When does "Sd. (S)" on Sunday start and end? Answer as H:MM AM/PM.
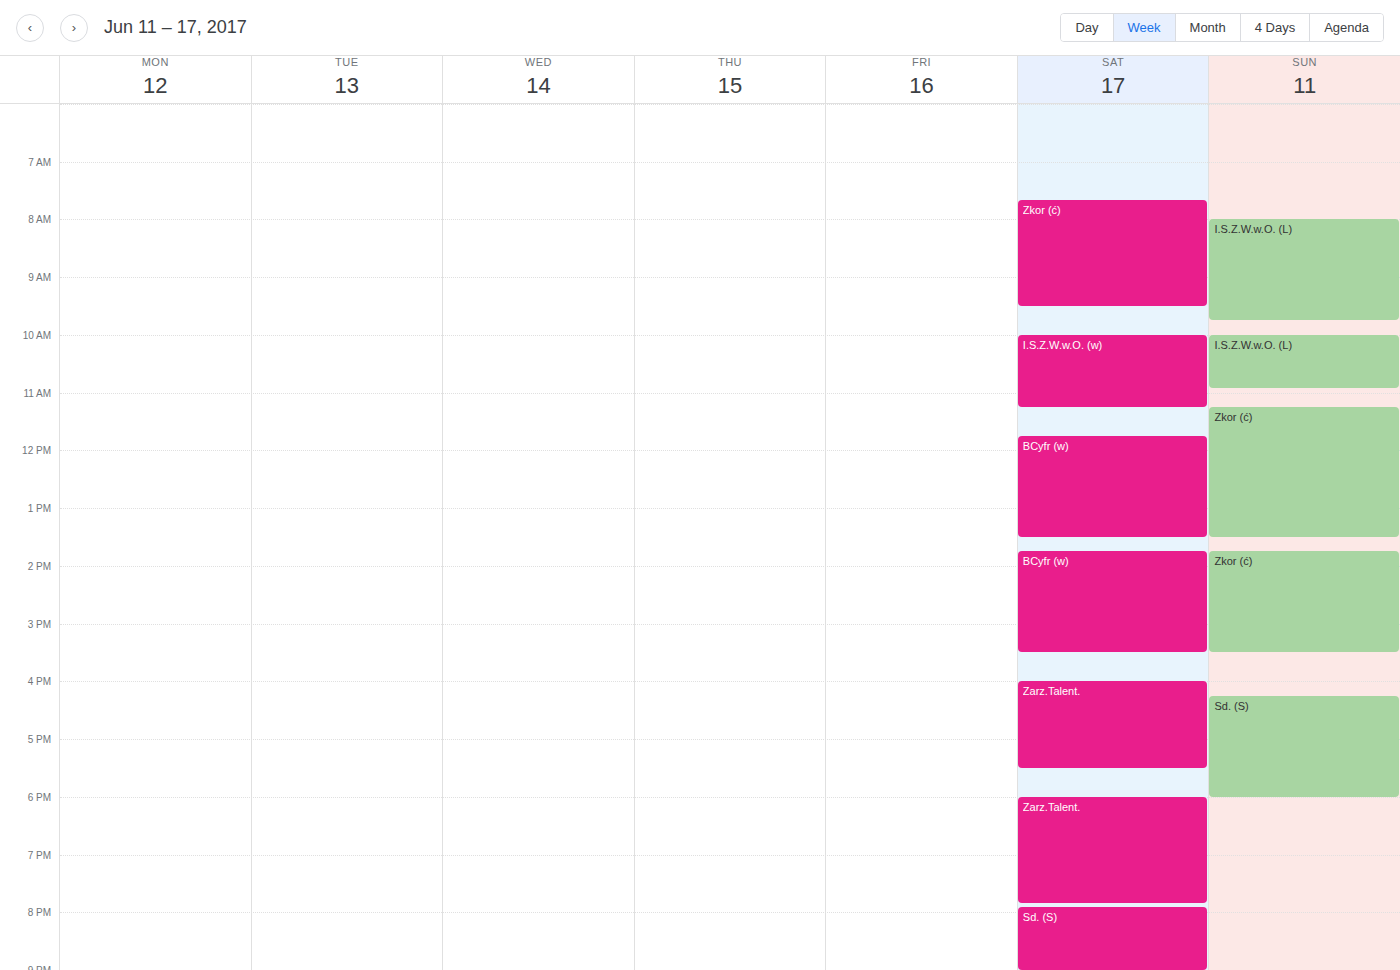
4:15 PM to 6:00 PM